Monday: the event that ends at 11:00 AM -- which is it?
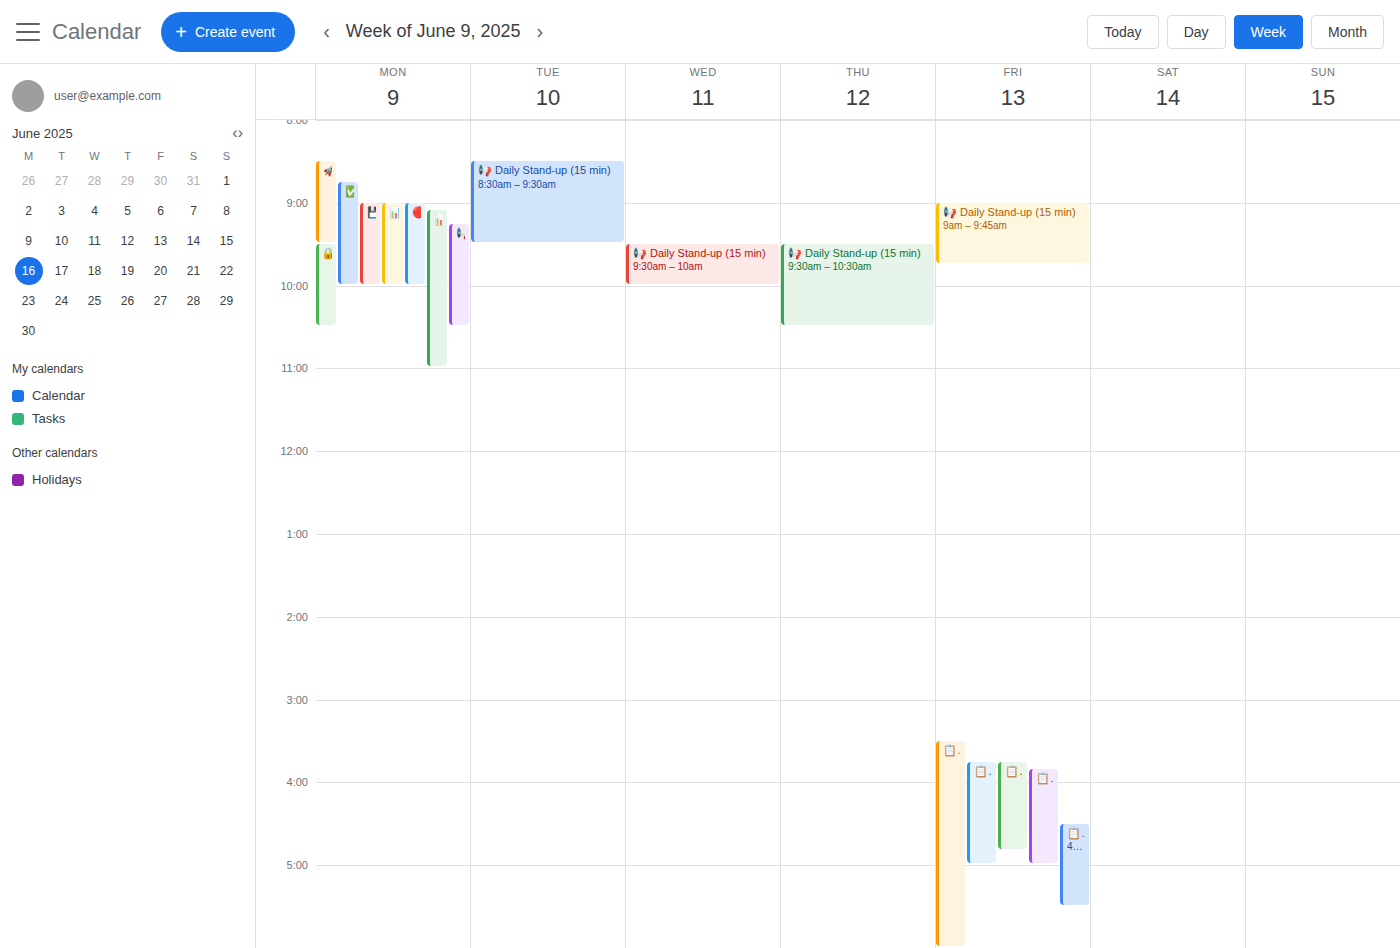
"📊 Sprint 3 (02-13 Mar) — C"